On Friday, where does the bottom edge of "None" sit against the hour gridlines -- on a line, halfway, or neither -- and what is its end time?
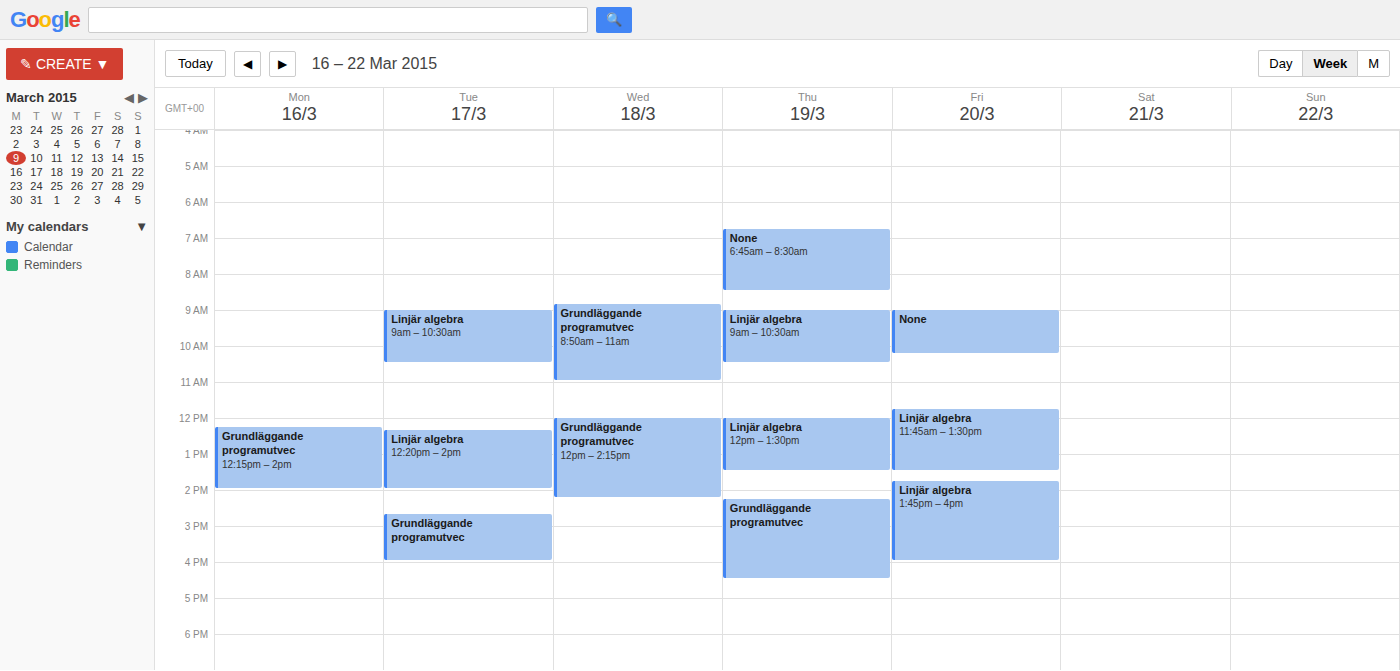
10:15 AM -- neither: a quarter of the way from the 10 AM line to the 11 AM line.